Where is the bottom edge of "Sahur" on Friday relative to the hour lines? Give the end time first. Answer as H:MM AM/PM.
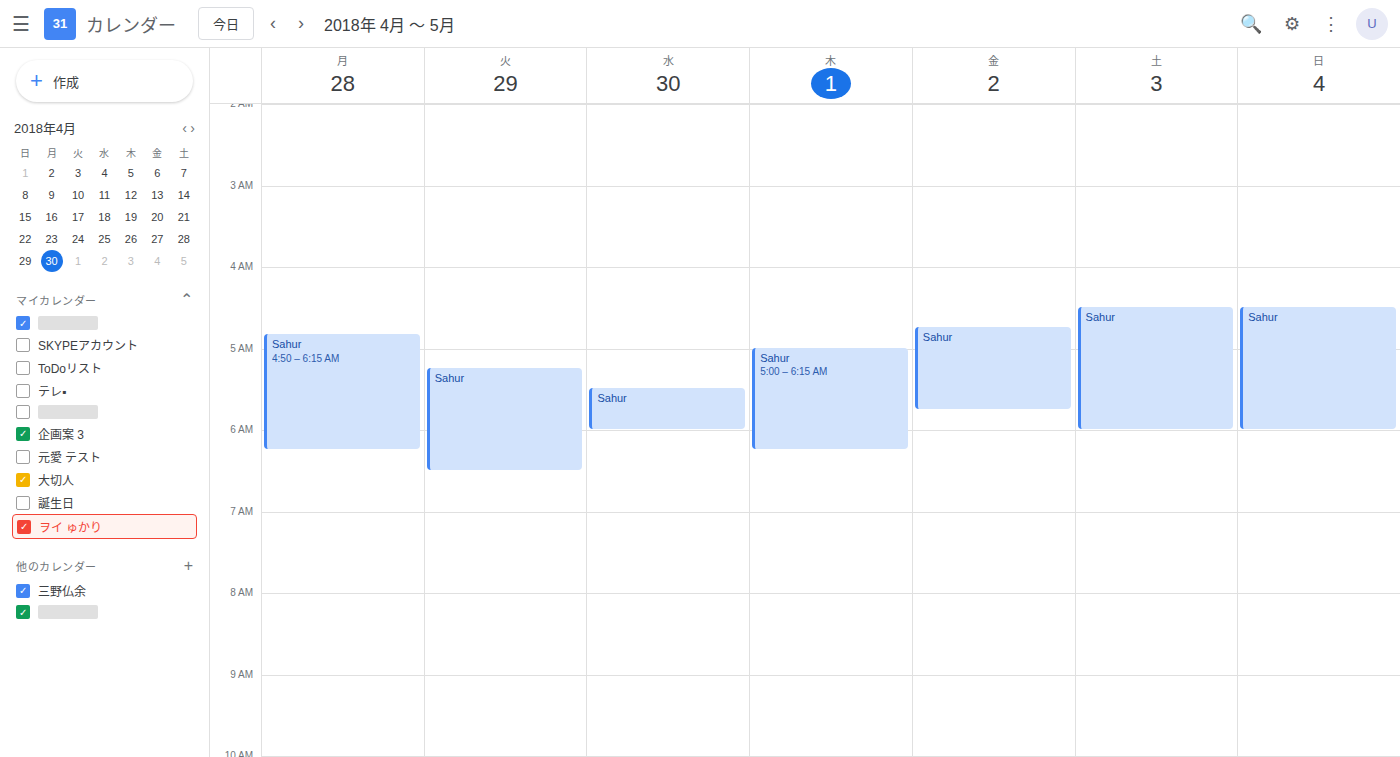
5:45 AM -- neither: three quarters of the way from the 5 AM line to the 6 AM line.